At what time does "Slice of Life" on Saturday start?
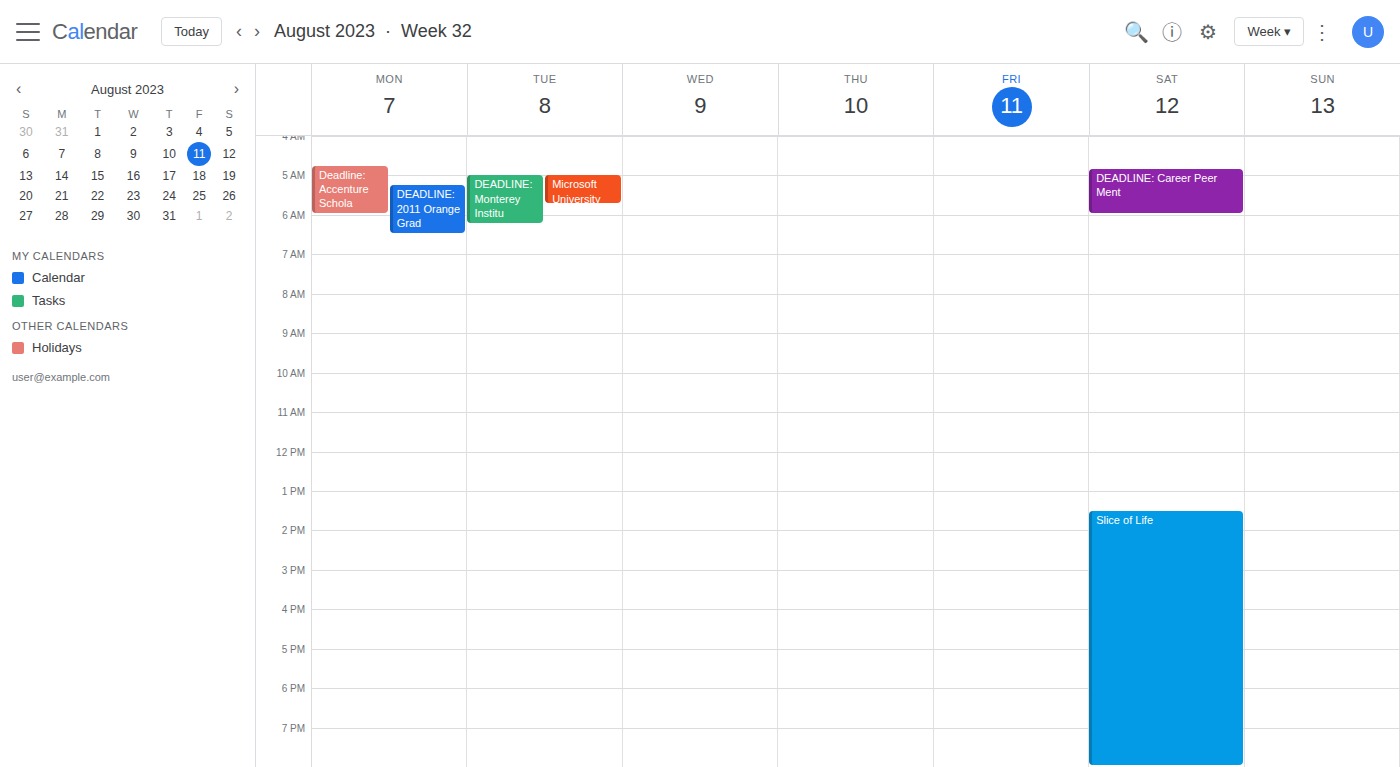
1:30 PM